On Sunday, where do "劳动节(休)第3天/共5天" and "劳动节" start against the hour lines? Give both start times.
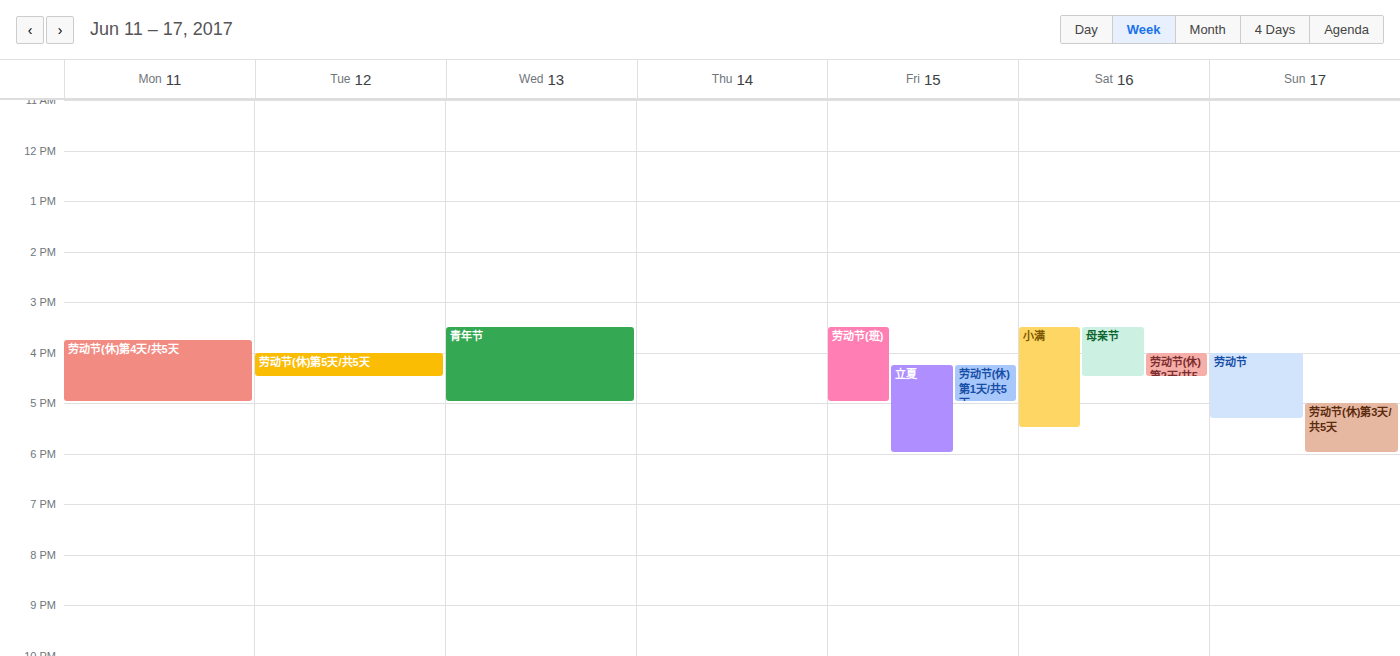
"劳动节(休)第3天/共5天": 5:00 PM, exactly on the 5 PM line. "劳动节": 4:00 PM, exactly on the 4 PM line.